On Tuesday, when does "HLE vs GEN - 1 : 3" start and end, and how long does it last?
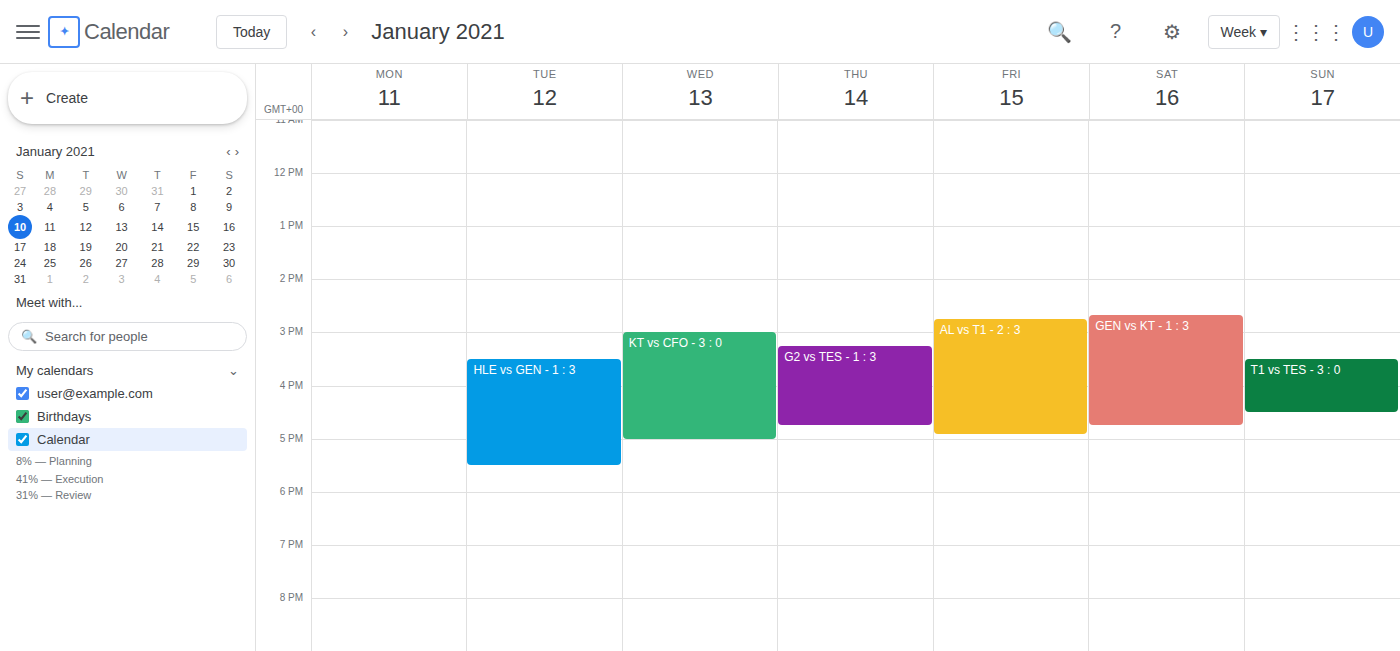
3:30 PM to 5:30 PM, 2 hours